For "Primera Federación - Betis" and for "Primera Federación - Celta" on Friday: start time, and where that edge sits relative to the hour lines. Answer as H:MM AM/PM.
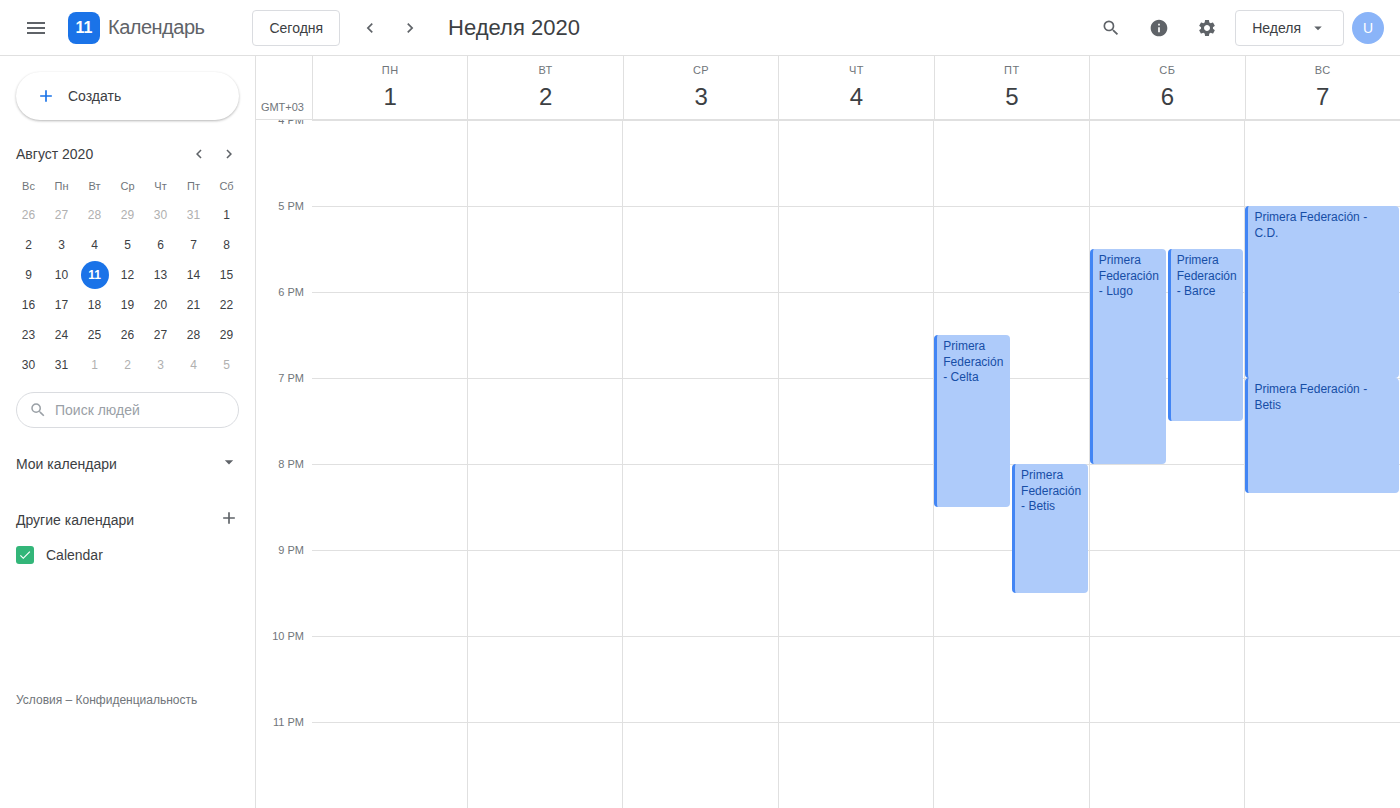
"Primera Federación - Betis": 8:00 PM, exactly on the 8 PM line. "Primera Federación - Celta": 6:30 PM, halfway between the 6 PM and 7 PM lines.